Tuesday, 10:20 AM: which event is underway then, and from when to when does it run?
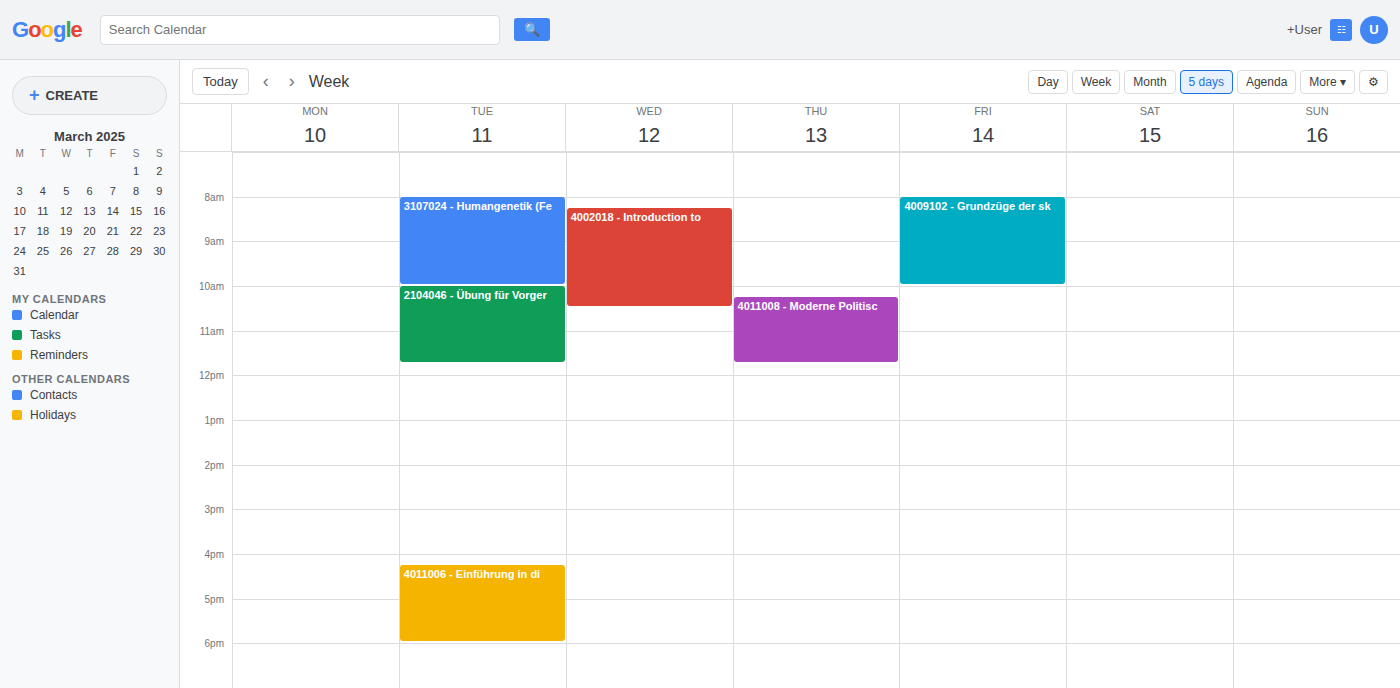
"2104046 - Übung für Vorger", 10:00 AM to 11:45 AM